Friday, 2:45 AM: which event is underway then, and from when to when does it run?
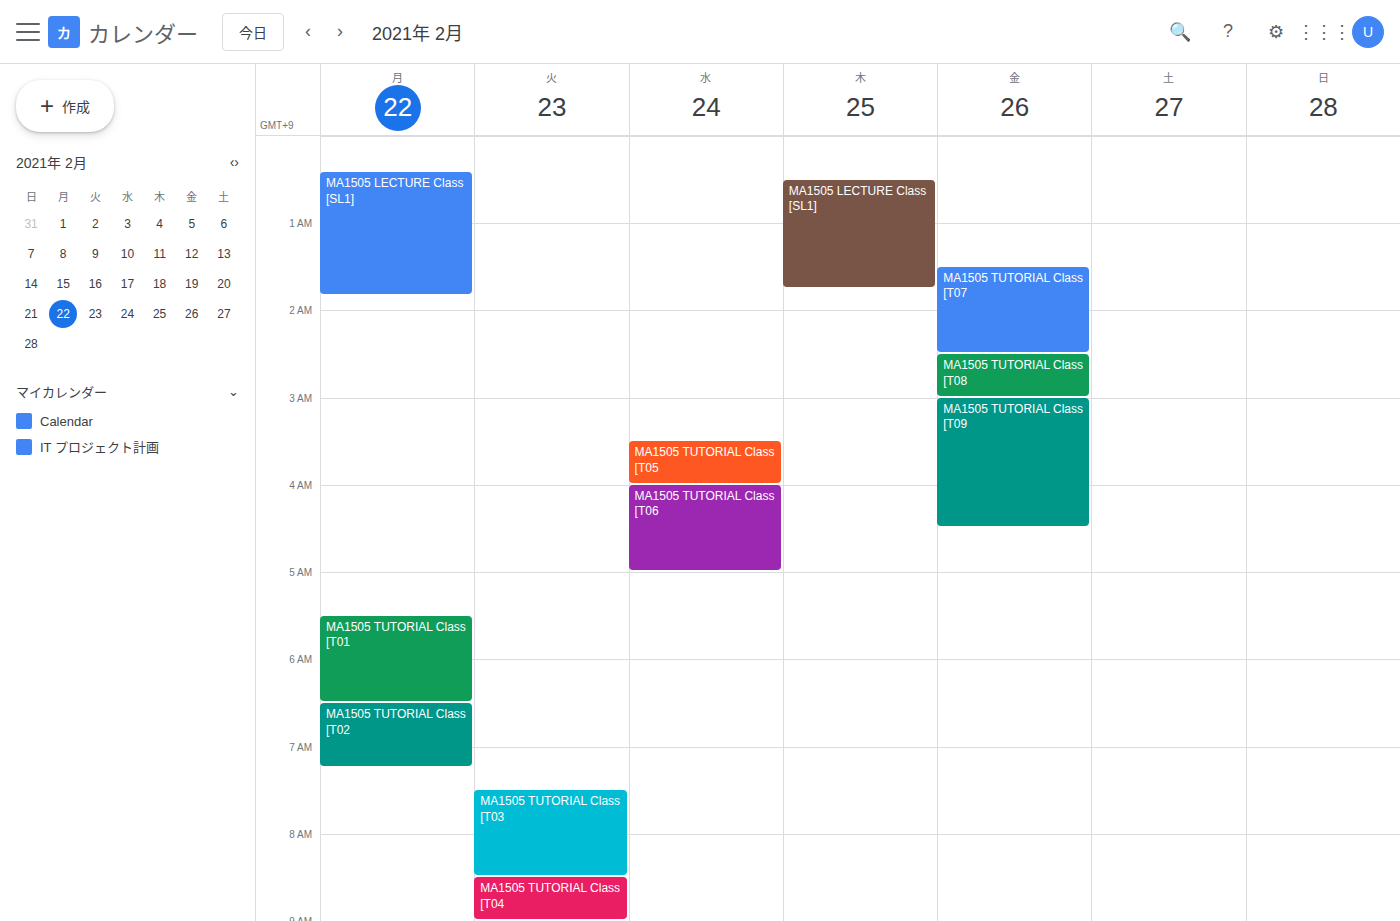
"MA1505 TUTORIAL Class [T08", 2:30 AM to 3:00 AM